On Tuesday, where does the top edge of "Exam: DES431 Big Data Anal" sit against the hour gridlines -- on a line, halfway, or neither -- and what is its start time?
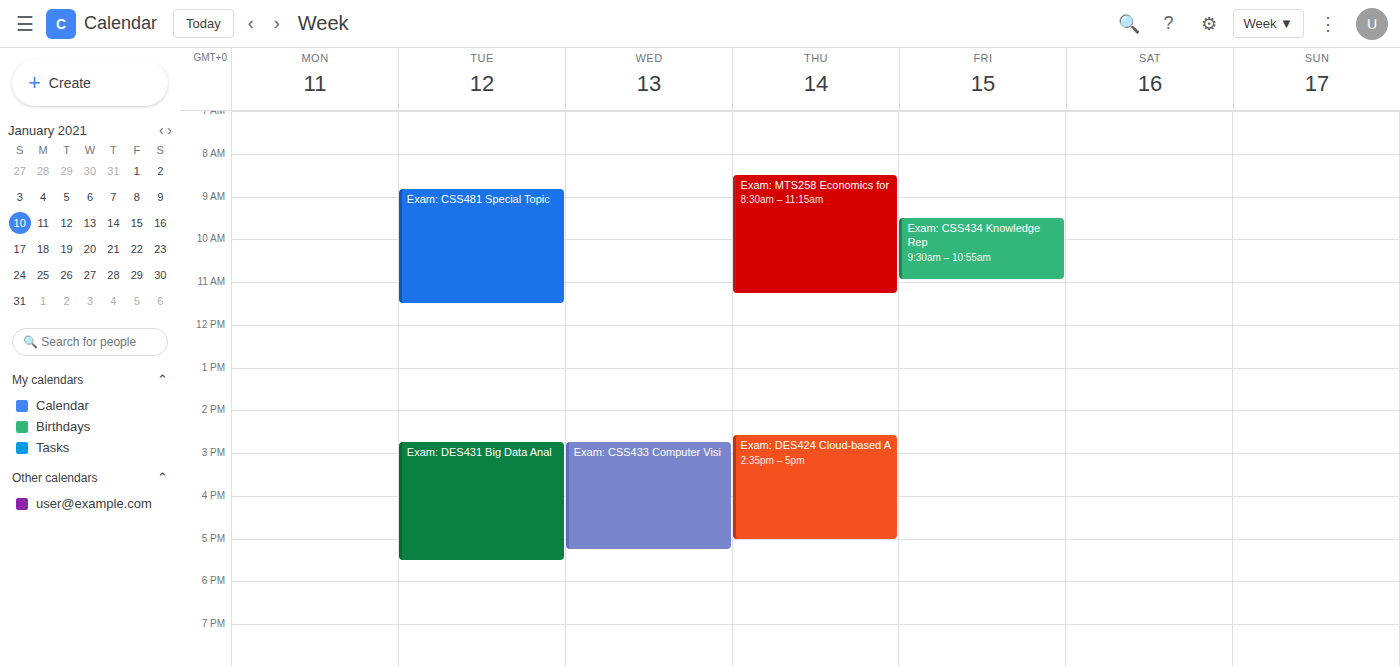
2:45 PM -- neither: three quarters of the way from the 2 PM line to the 3 PM line.